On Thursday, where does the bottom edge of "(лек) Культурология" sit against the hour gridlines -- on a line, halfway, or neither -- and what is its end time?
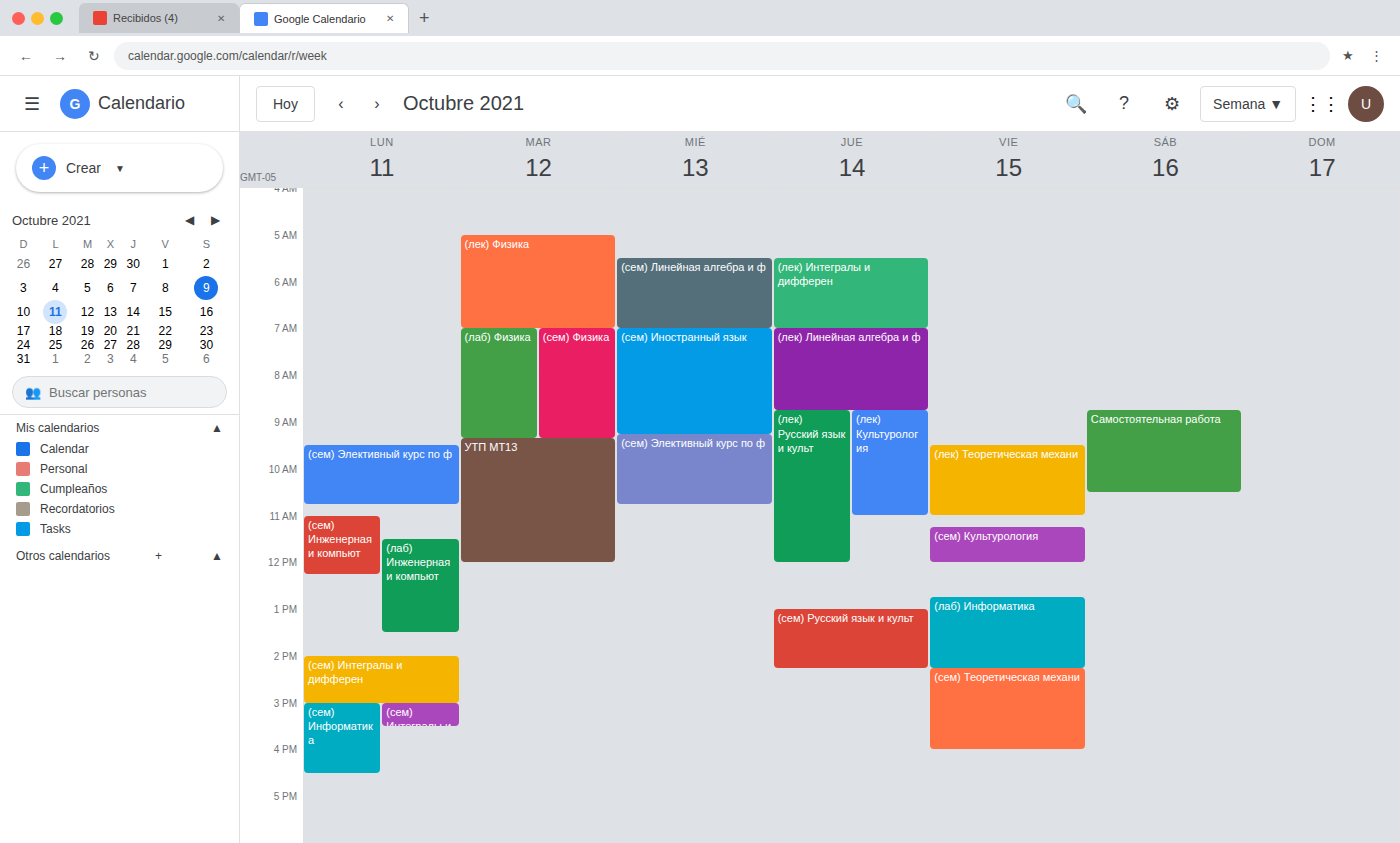
11:00 AM -- exactly on the 11 AM line.